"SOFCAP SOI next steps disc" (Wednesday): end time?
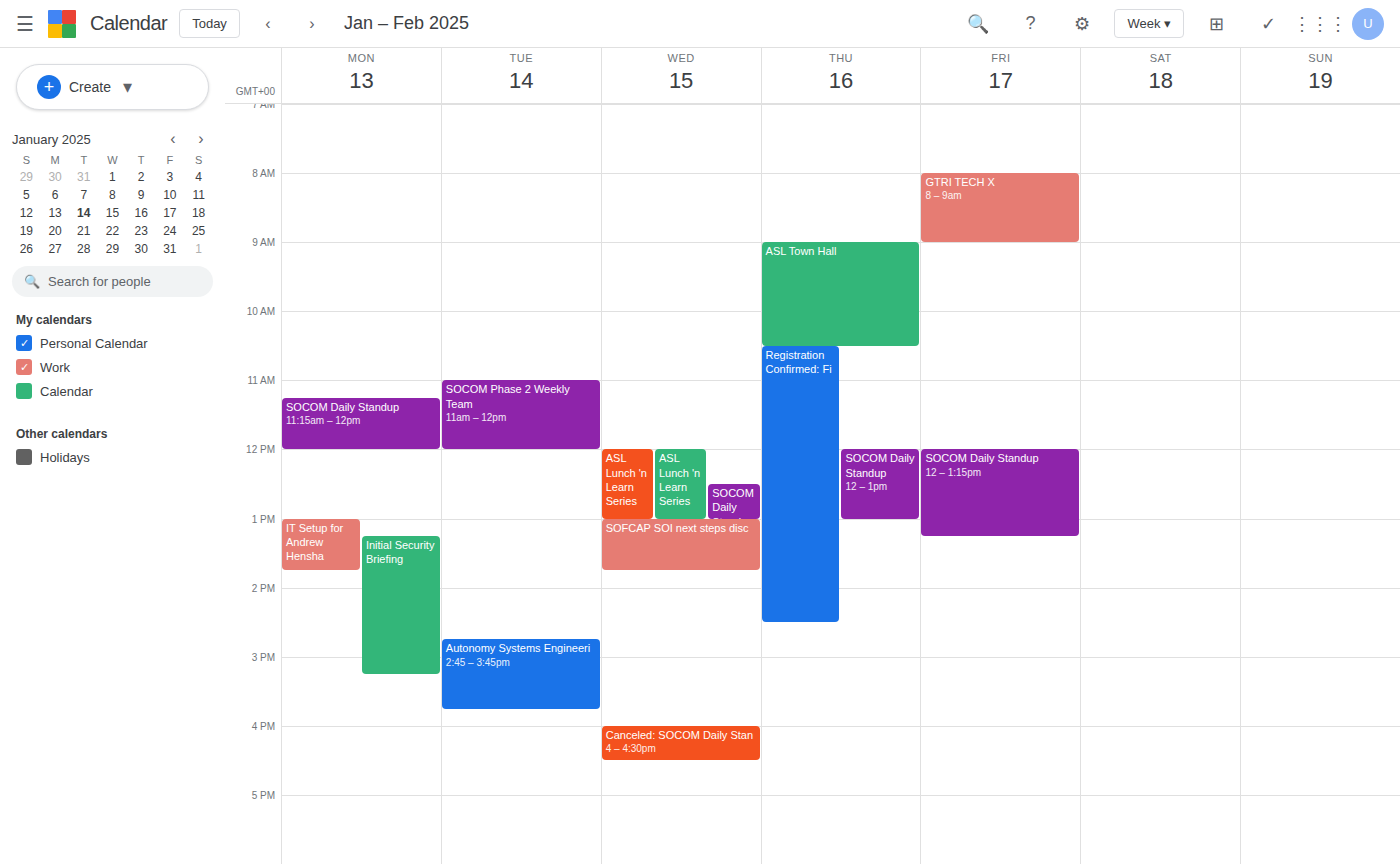
1:45 PM